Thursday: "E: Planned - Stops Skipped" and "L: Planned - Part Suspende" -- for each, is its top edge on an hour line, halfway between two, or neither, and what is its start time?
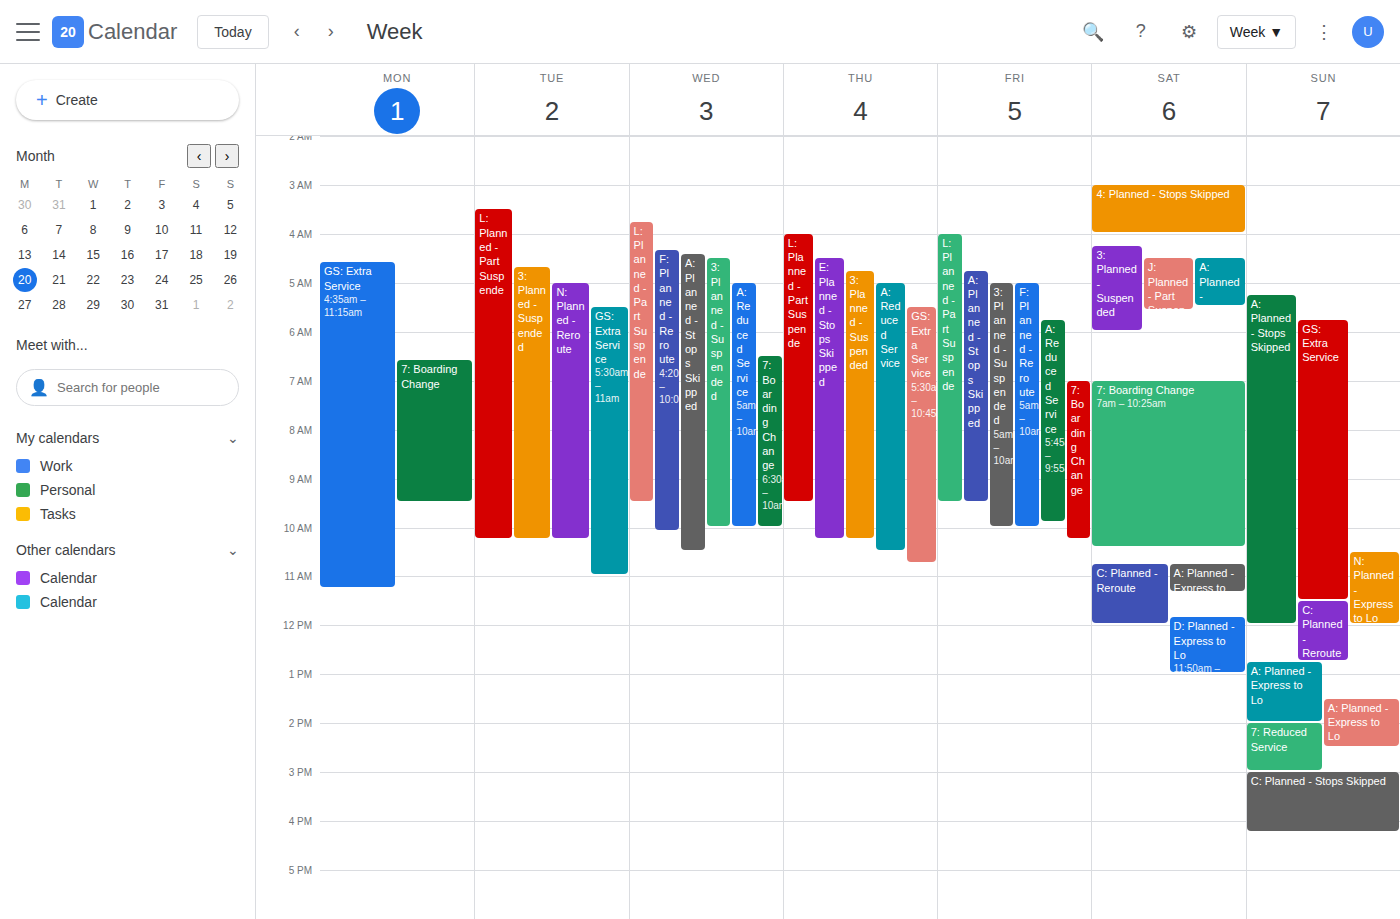
"E: Planned - Stops Skipped": 4:30 AM, halfway between the 4 AM and 5 AM lines. "L: Planned - Part Suspende": 4:00 AM, exactly on the 4 AM line.